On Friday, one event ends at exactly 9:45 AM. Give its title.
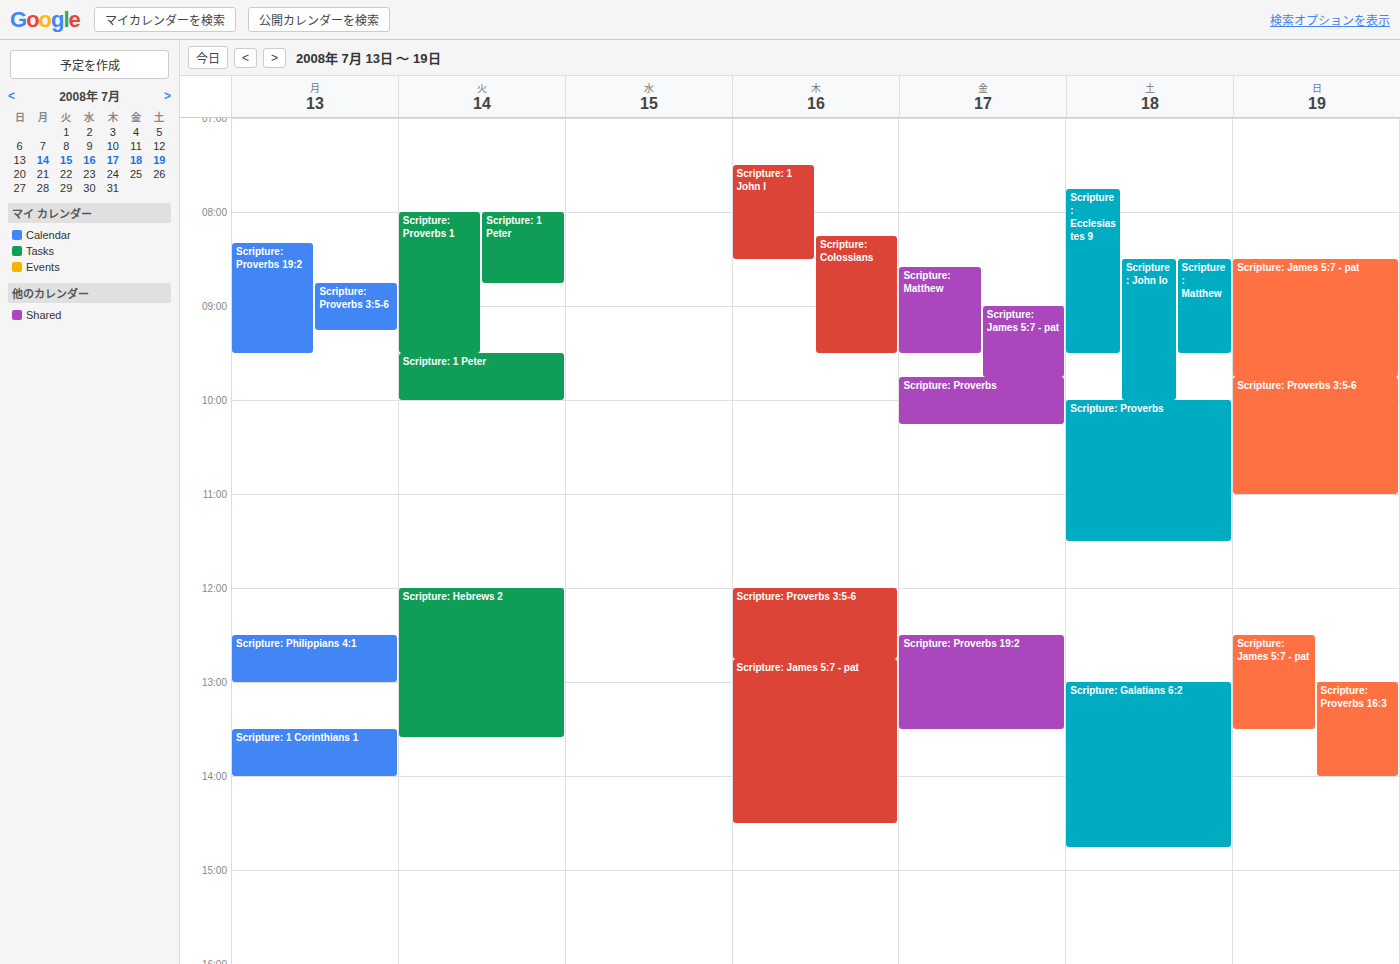
"Scripture: James 5:7 - pat"